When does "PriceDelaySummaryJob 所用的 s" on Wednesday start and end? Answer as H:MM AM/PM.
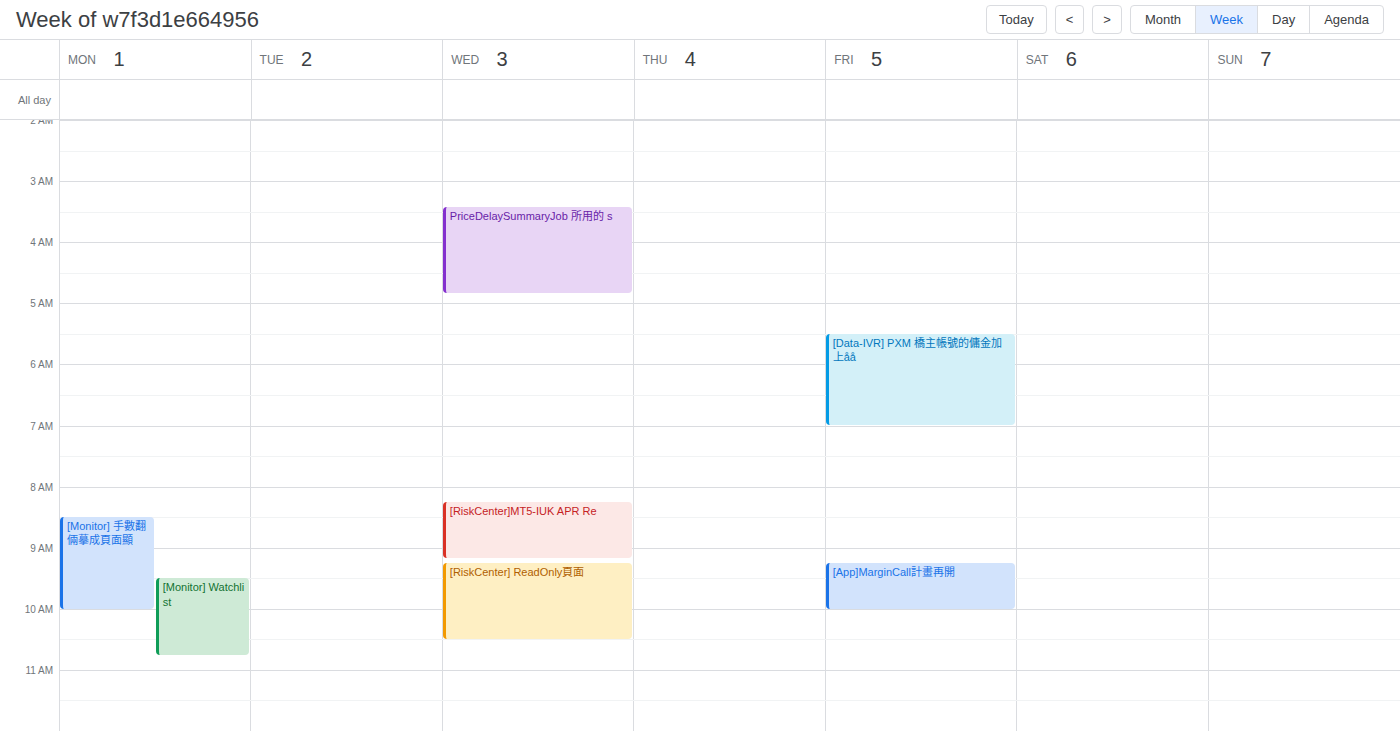
3:25 AM to 4:50 AM